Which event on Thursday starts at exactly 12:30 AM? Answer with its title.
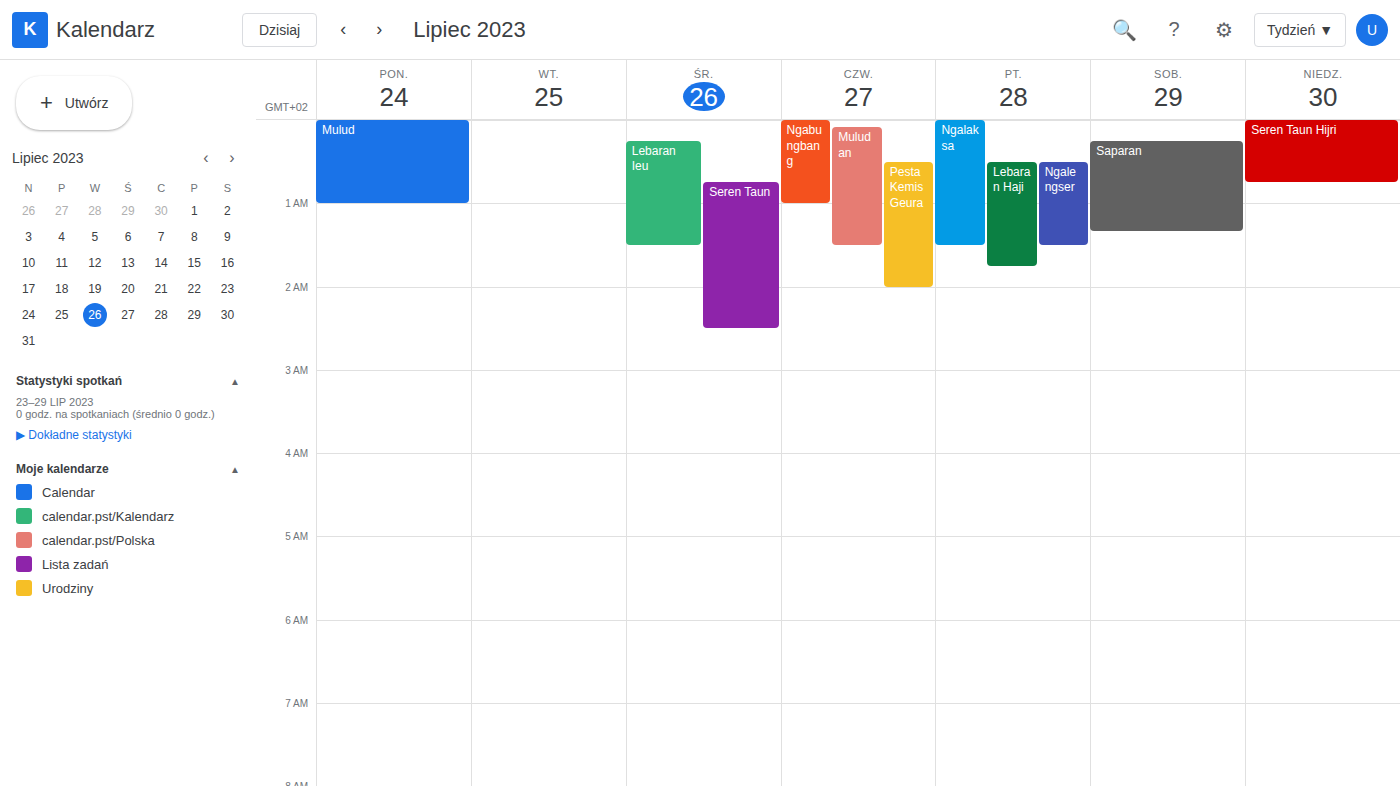
"Pesta Kemis Geura"